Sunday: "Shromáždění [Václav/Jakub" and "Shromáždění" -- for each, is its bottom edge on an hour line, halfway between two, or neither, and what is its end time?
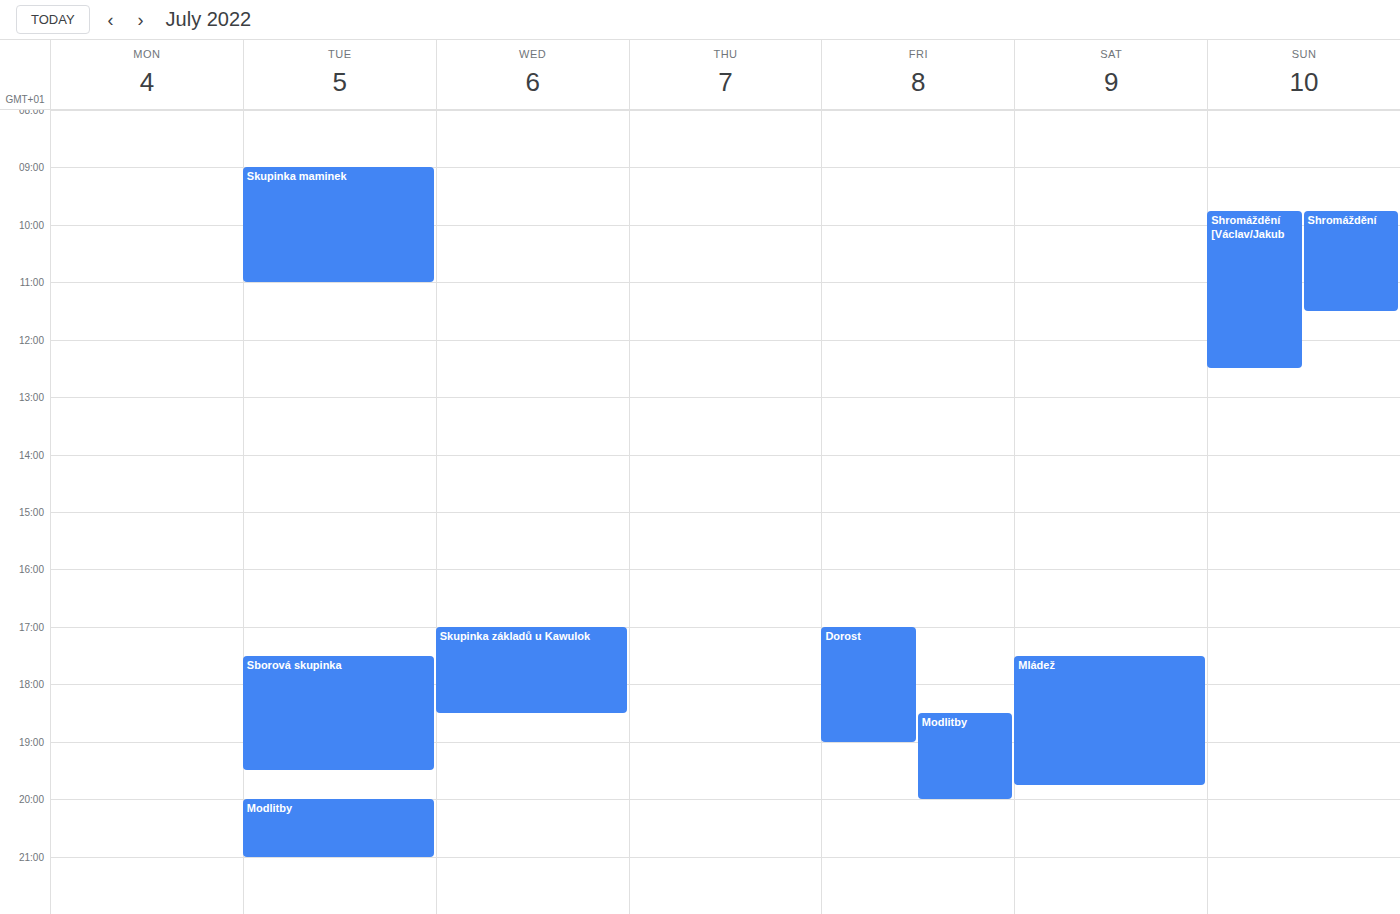
"Shromáždění [Václav/Jakub": 12:30 PM, halfway between the 12 PM and 1 PM lines. "Shromáždění": 11:30 AM, halfway between the 11 AM and 12 PM lines.